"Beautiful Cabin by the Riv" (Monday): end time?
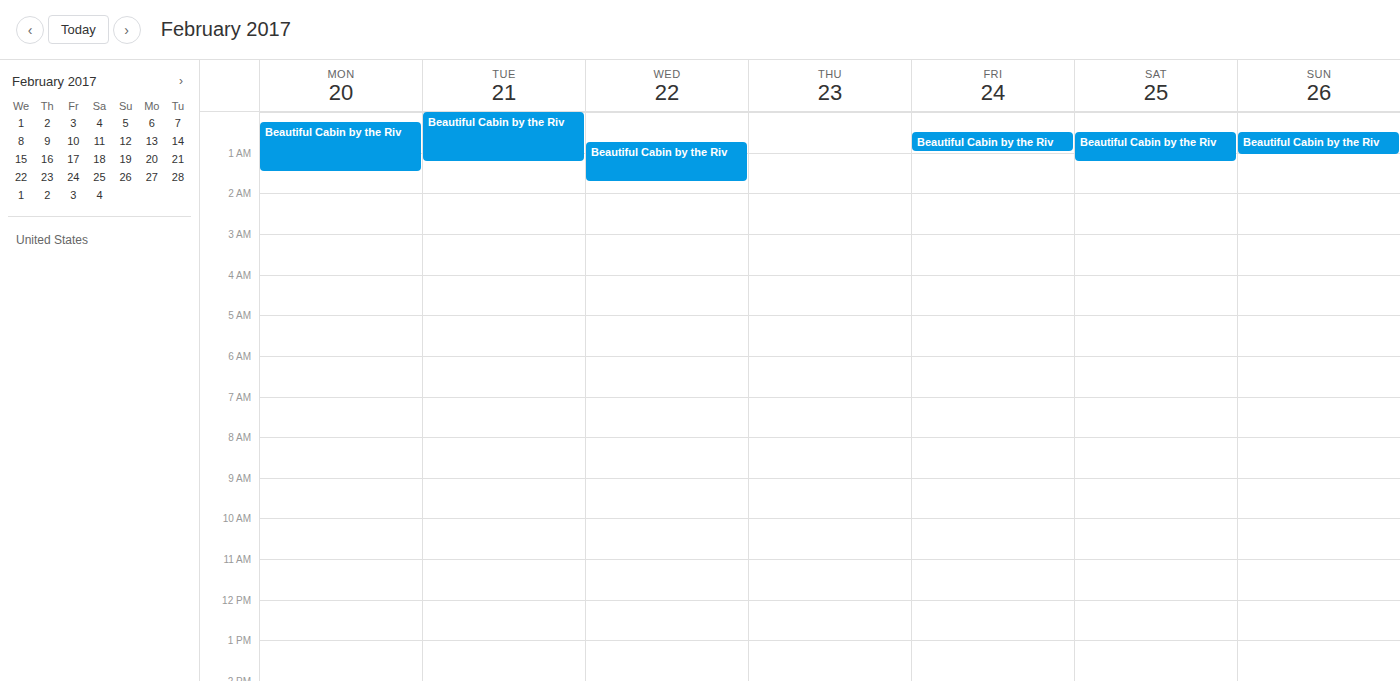
1:30 AM